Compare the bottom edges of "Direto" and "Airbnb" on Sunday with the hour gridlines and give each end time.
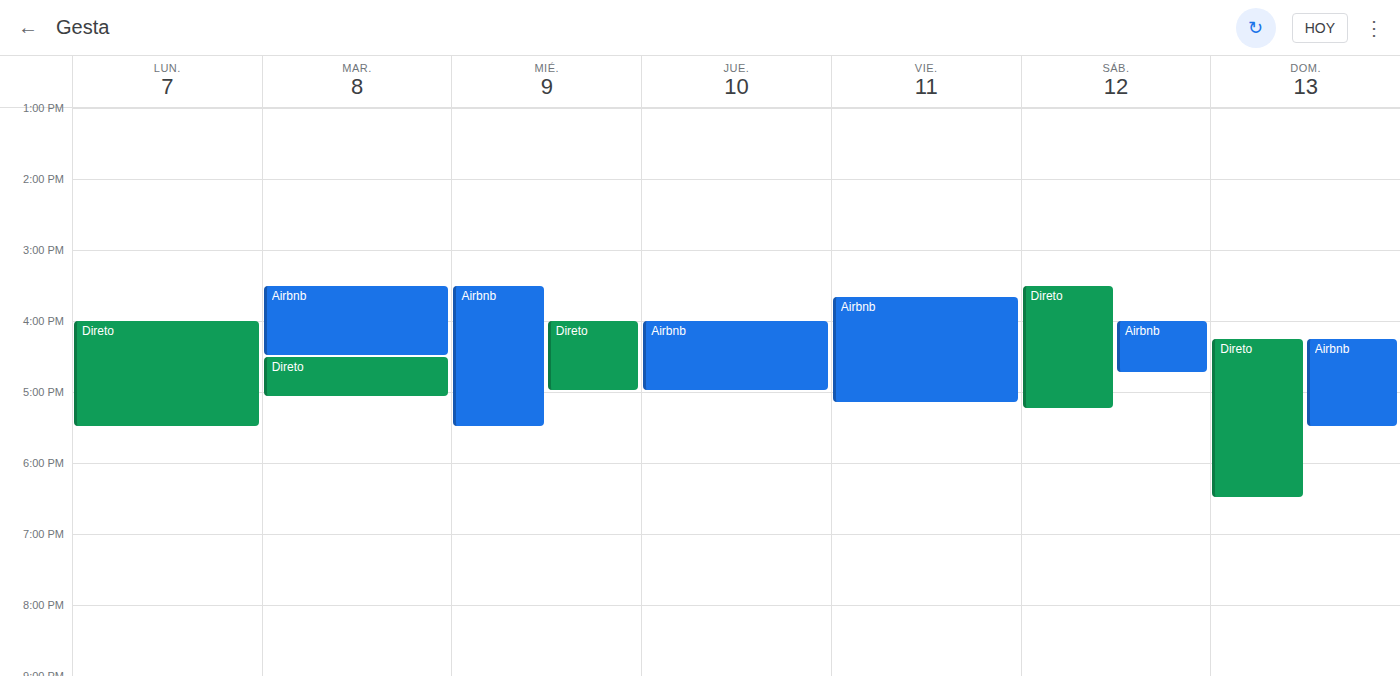
"Direto": 6:30 PM, halfway between the 6 PM and 7 PM lines. "Airbnb": 5:30 PM, halfway between the 5 PM and 6 PM lines.